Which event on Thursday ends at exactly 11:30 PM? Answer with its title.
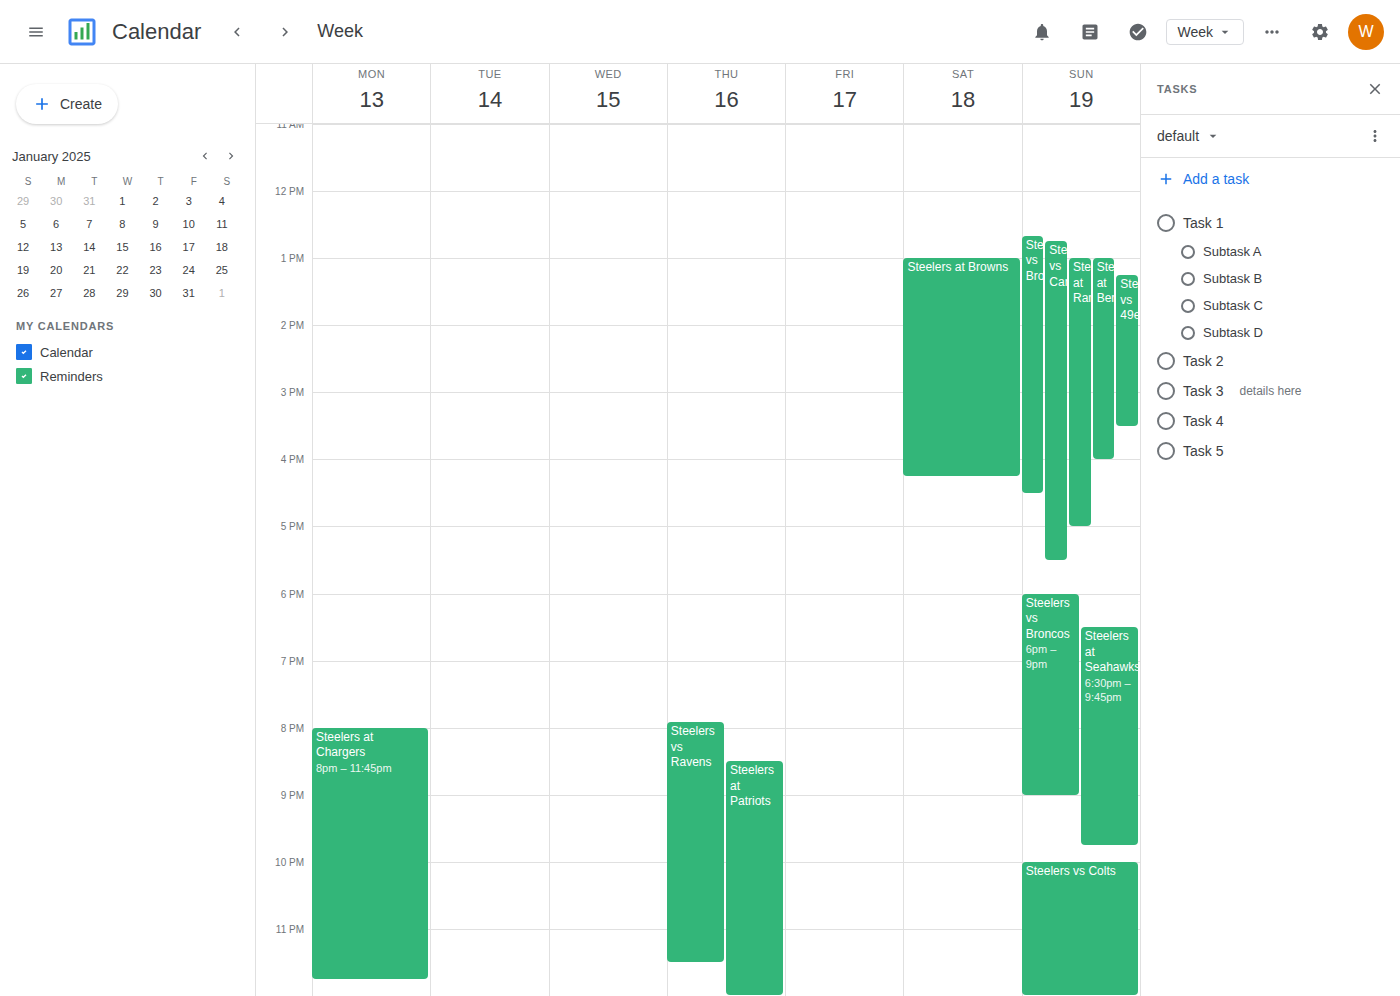
"Steelers vs Ravens"